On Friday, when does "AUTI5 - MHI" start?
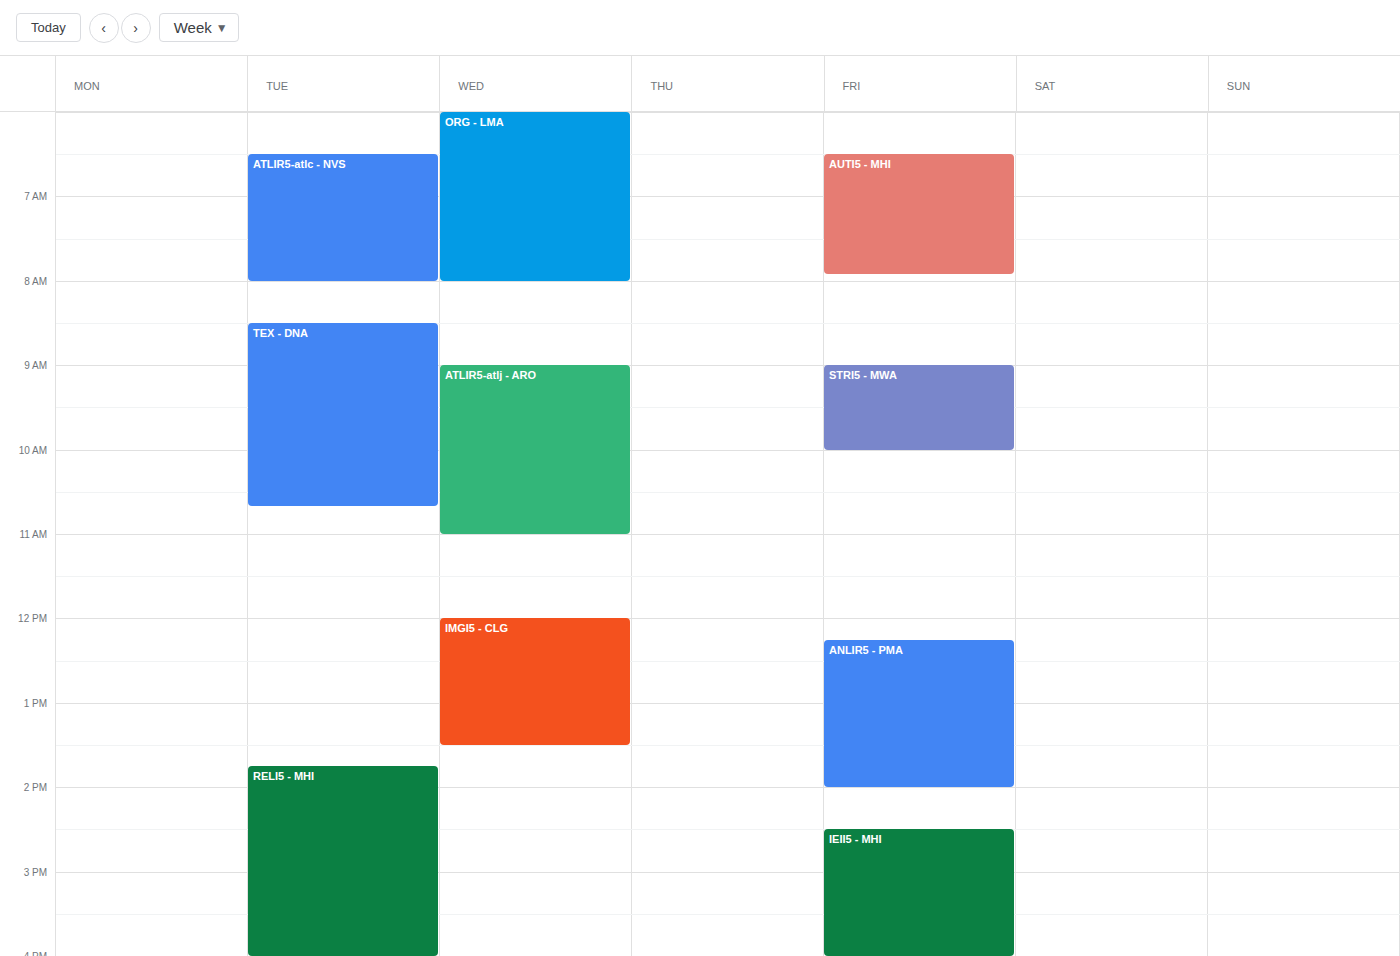
6:30 AM